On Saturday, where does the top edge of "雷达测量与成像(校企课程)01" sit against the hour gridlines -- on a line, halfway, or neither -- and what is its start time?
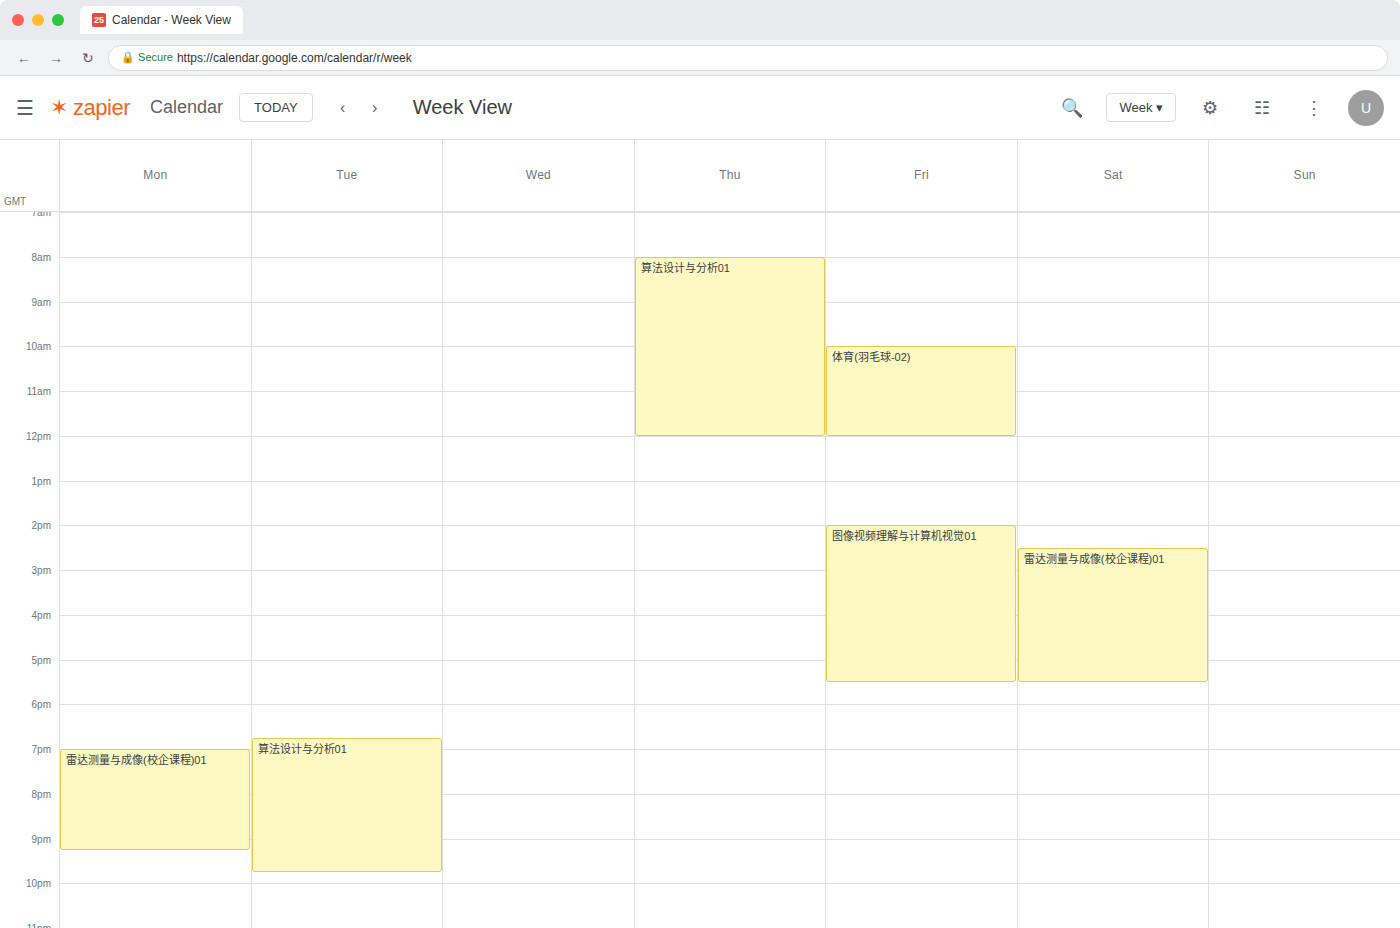
14:30 -- halfway between the 14:00 and 15:00 lines.